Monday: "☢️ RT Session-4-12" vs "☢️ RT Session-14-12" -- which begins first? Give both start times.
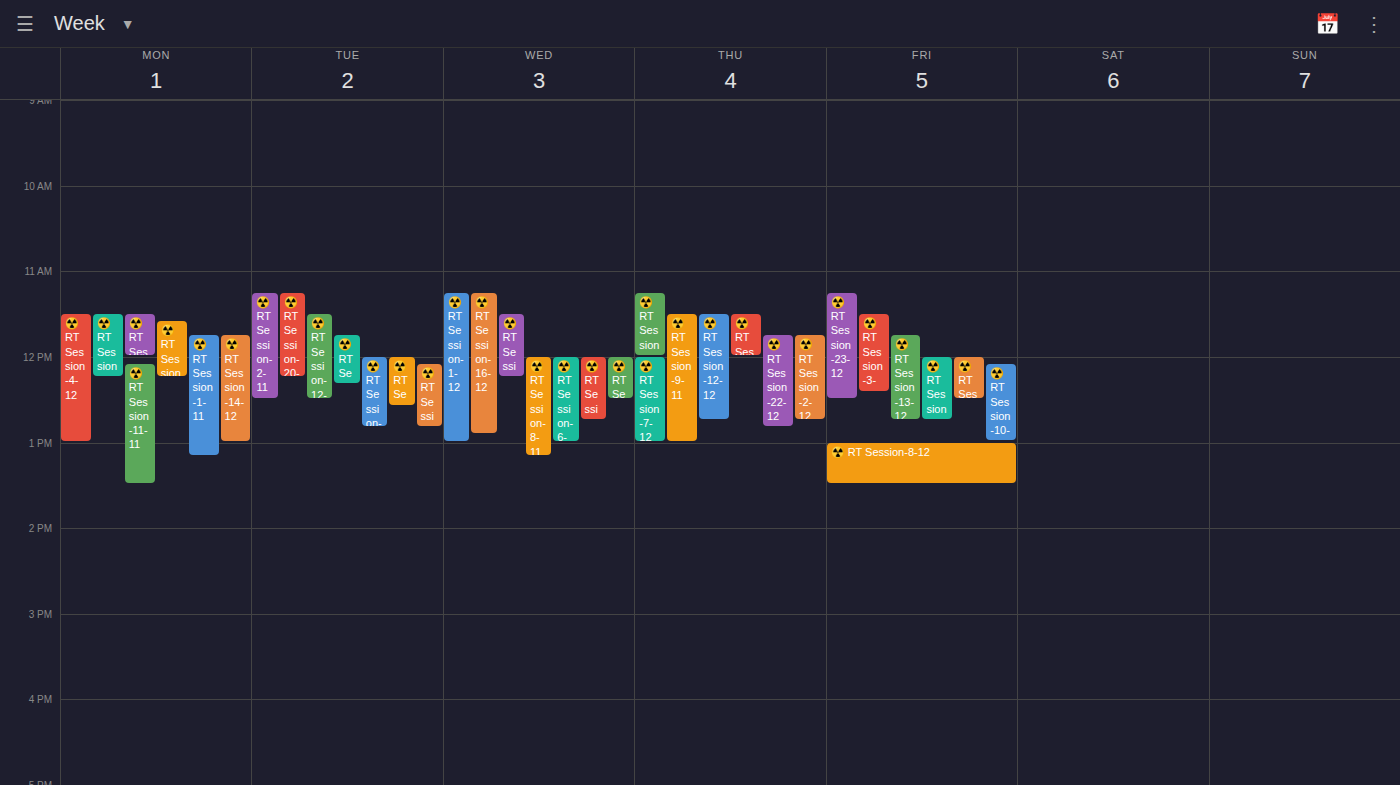
"☢️ RT Session-4-12" 11:30 AM; "☢️ RT Session-14-12" 11:45 AM.